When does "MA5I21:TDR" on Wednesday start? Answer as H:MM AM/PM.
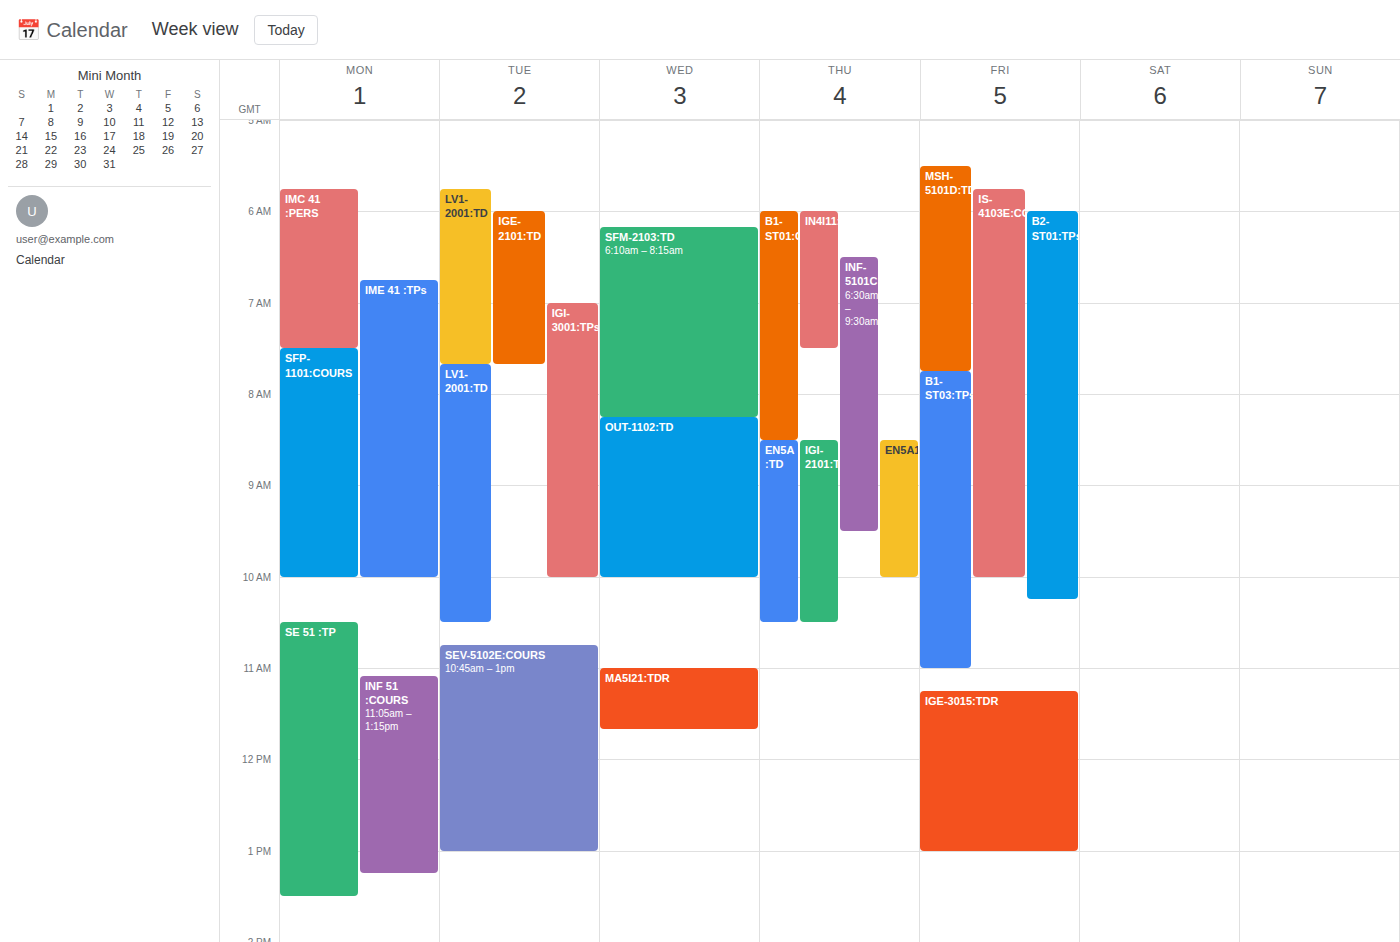
11:00 AM